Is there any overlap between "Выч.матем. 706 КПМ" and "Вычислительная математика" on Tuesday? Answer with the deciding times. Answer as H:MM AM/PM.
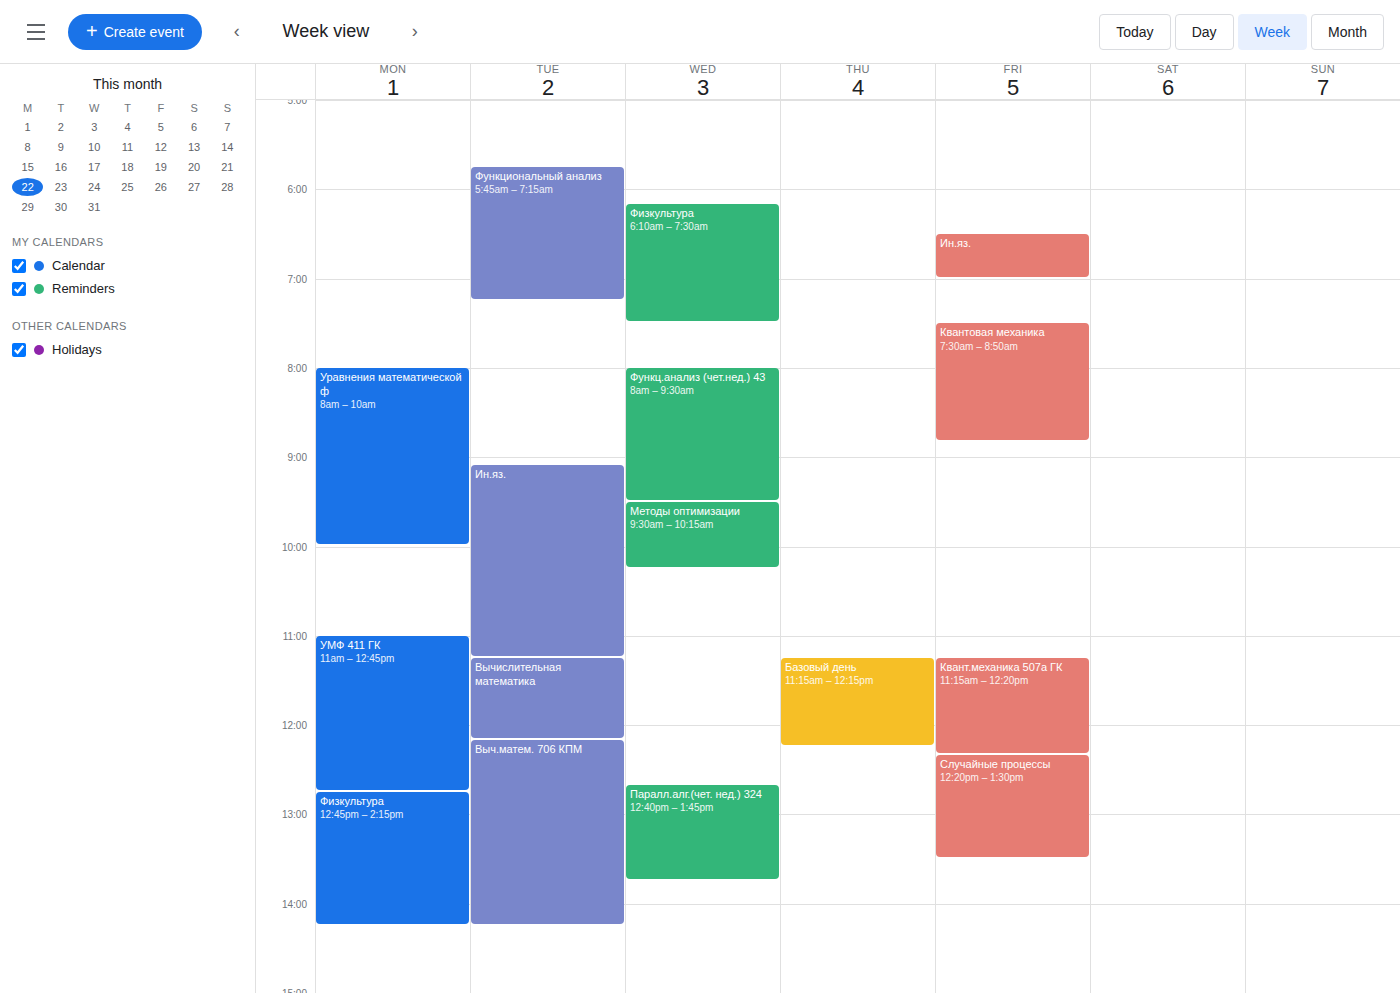
"Вычислительная математика" ends at 12:10 PM, exactly when "Выч.матем. 706 КПМ" starts -- they touch but do not overlap.